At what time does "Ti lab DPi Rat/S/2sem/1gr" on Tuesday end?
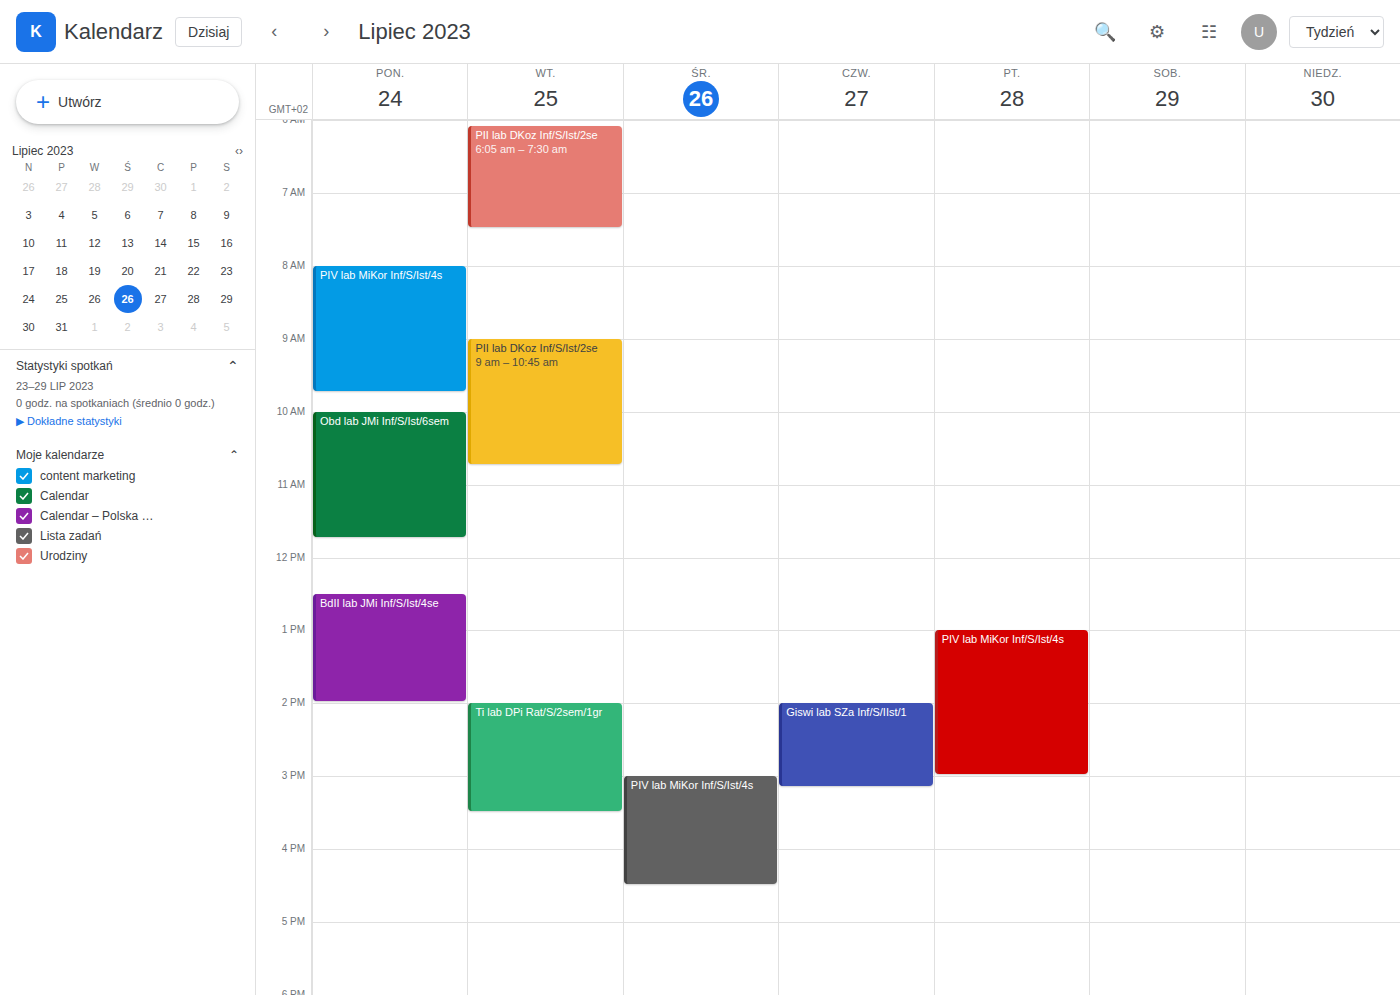
15:30